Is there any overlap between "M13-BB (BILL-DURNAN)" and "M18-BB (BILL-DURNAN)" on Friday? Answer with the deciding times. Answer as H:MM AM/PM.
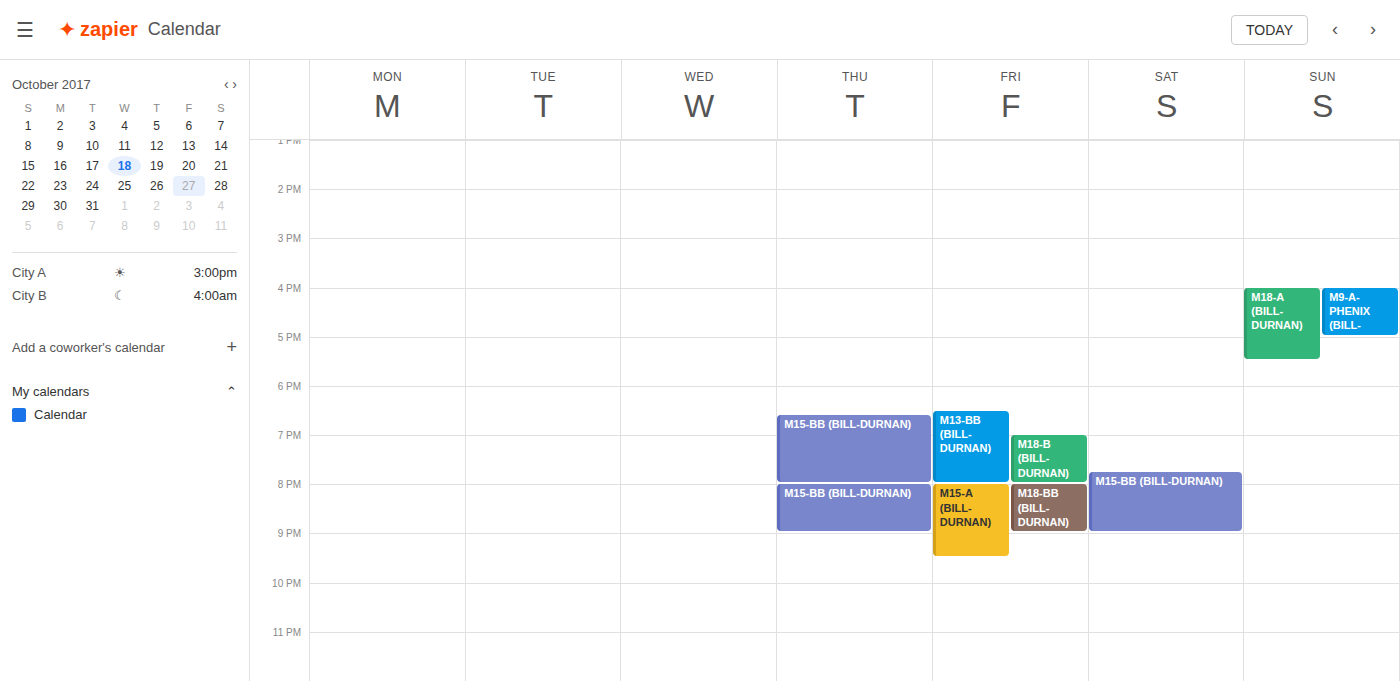
"M13-BB (BILL-DURNAN)" ends at 8:00 PM, exactly when "M18-BB (BILL-DURNAN)" starts -- they touch but do not overlap.